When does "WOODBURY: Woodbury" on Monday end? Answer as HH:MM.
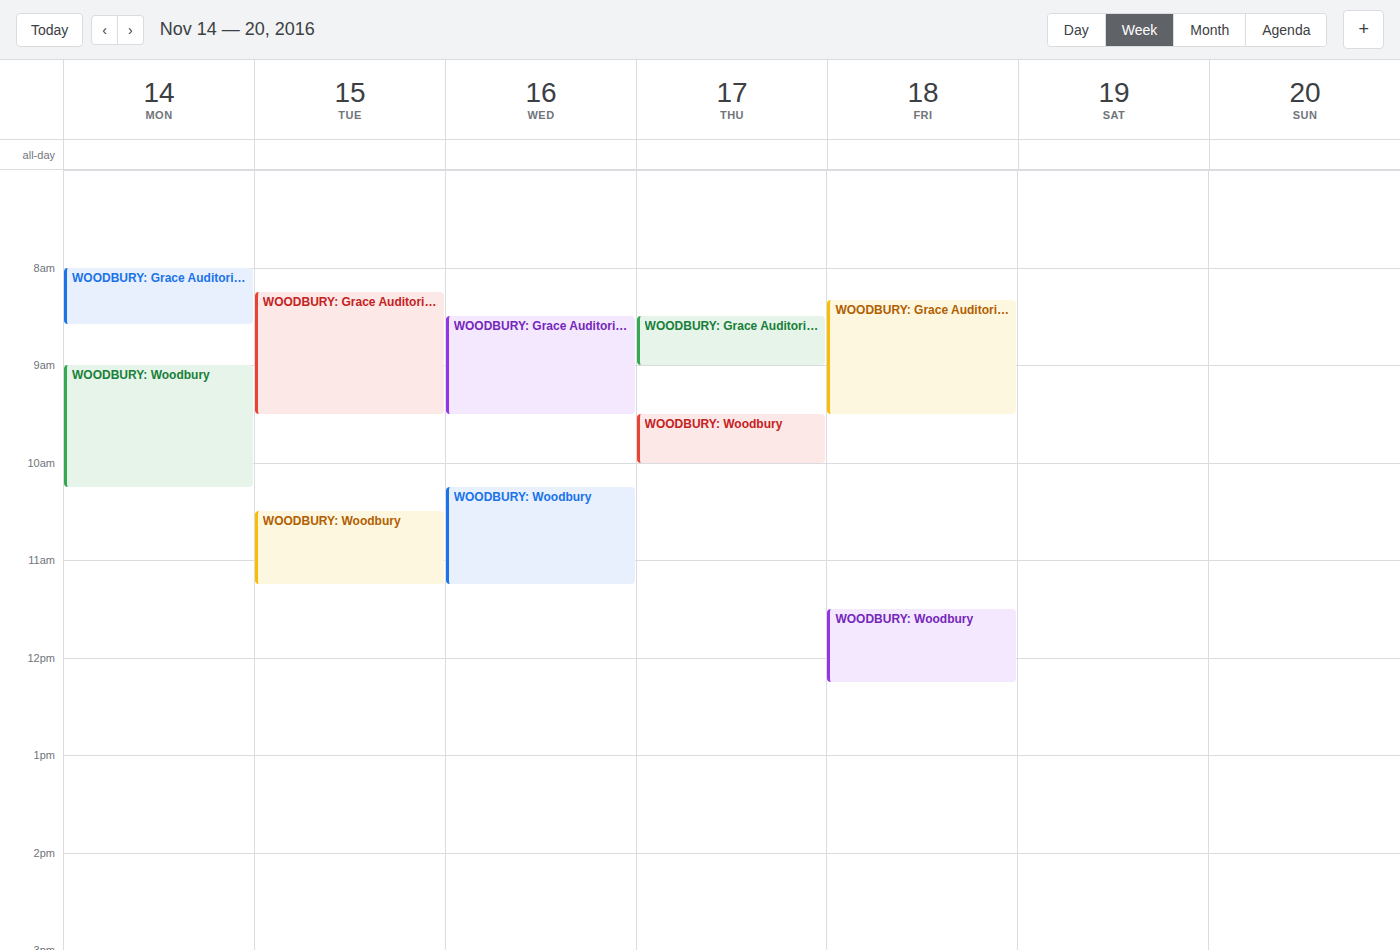
10:15